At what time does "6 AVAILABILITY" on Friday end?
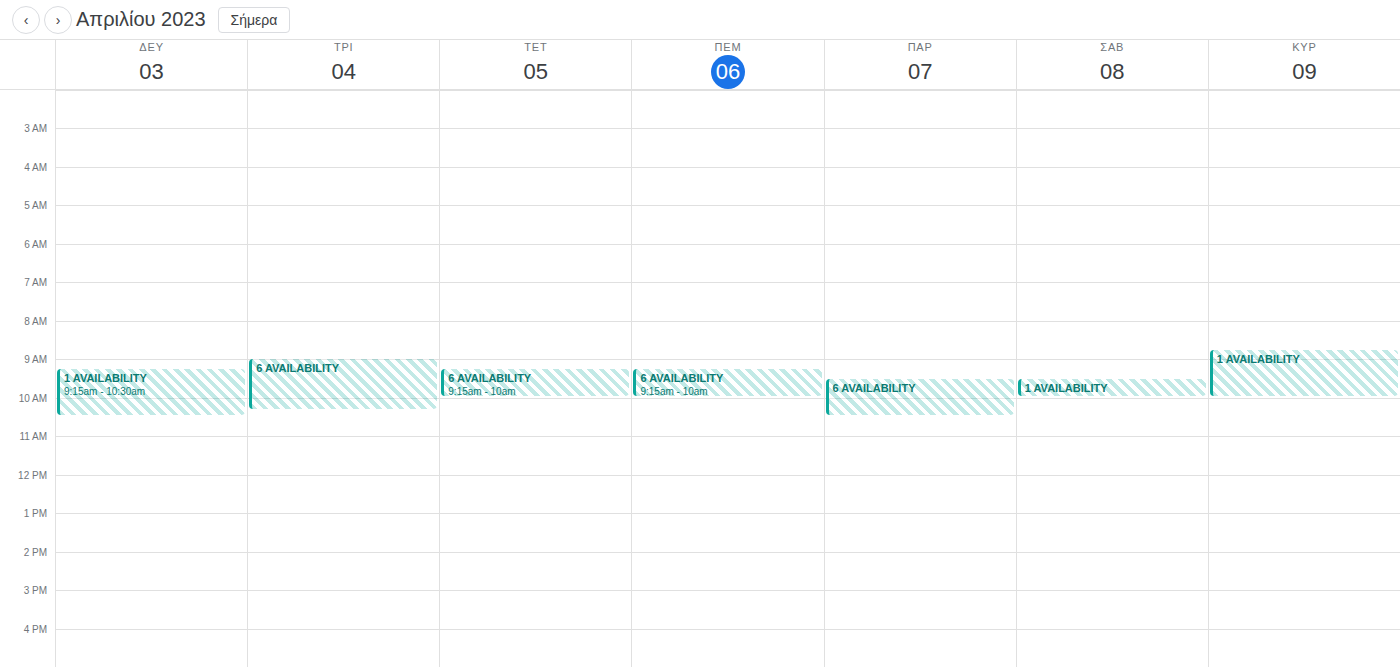
10:30 AM